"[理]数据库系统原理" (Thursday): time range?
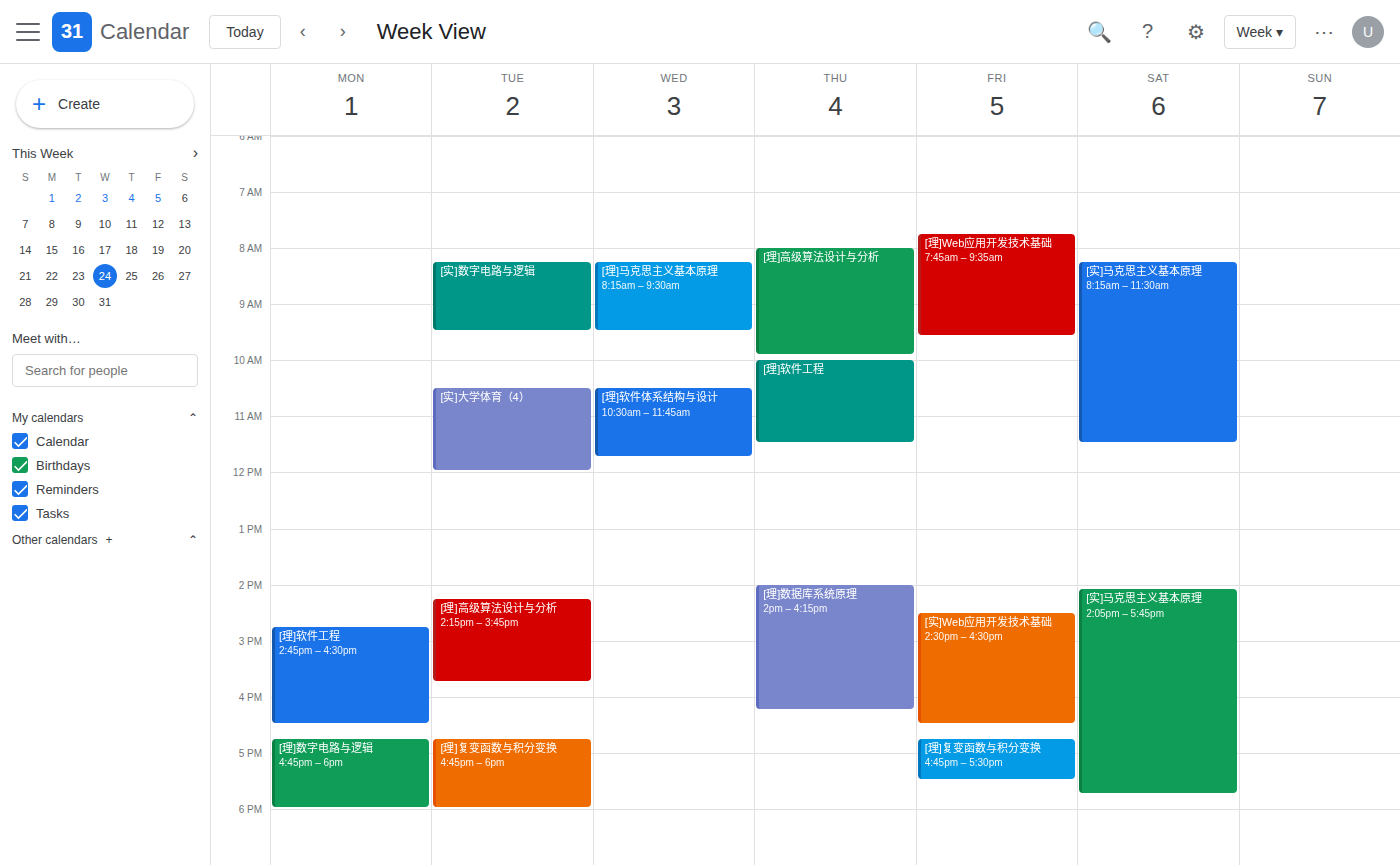
2:00 PM to 4:15 PM